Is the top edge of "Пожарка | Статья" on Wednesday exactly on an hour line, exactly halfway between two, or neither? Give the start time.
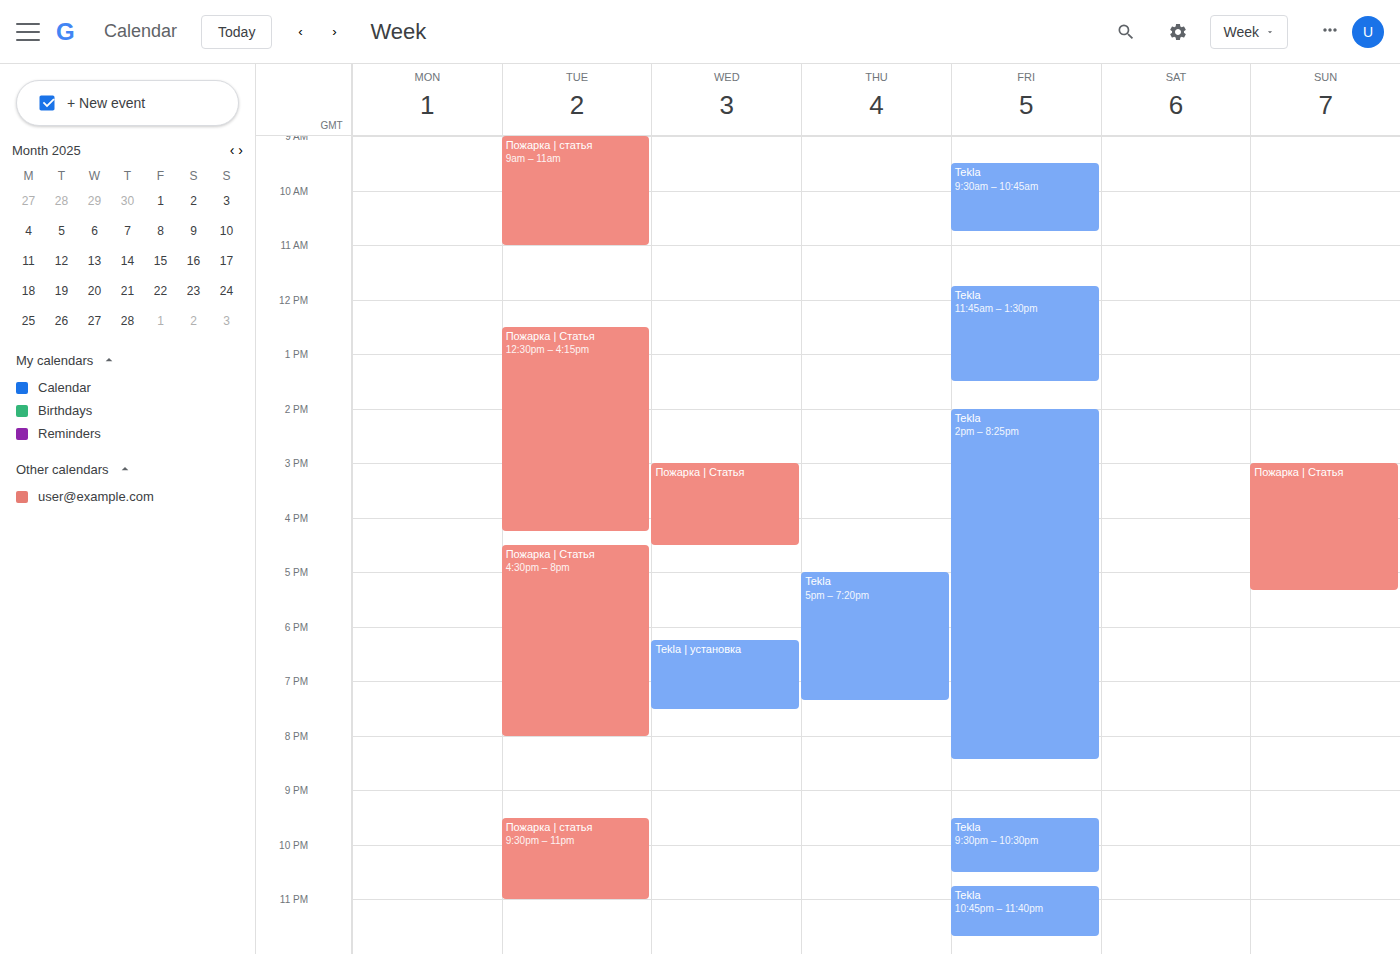
15:00 -- exactly on the 15:00 line.